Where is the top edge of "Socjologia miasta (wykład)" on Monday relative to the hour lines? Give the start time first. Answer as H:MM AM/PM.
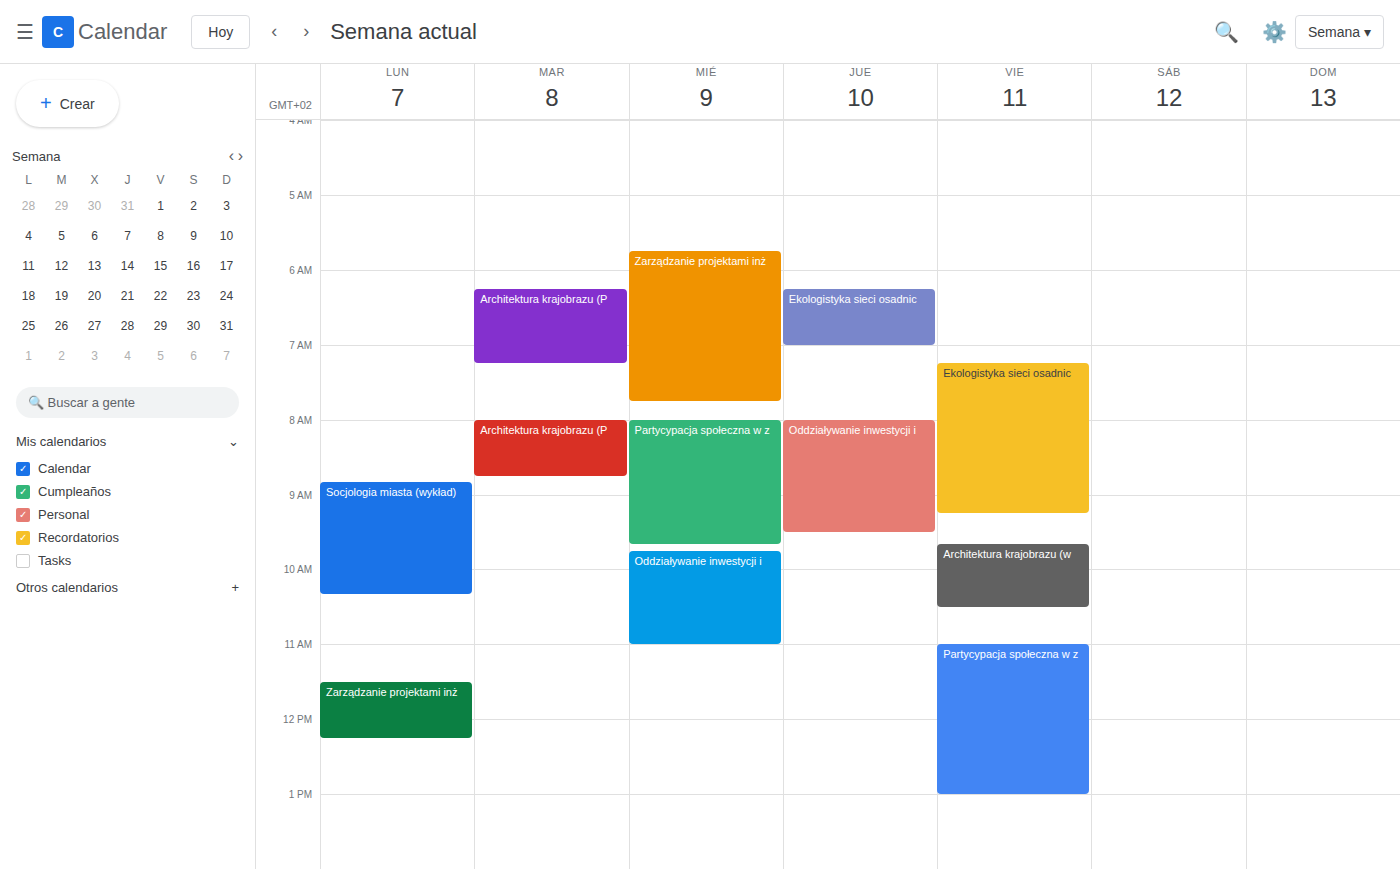
8:50 AM -- neither: 50 minutes below the 8 AM line and 10 minutes above the 9 AM line.